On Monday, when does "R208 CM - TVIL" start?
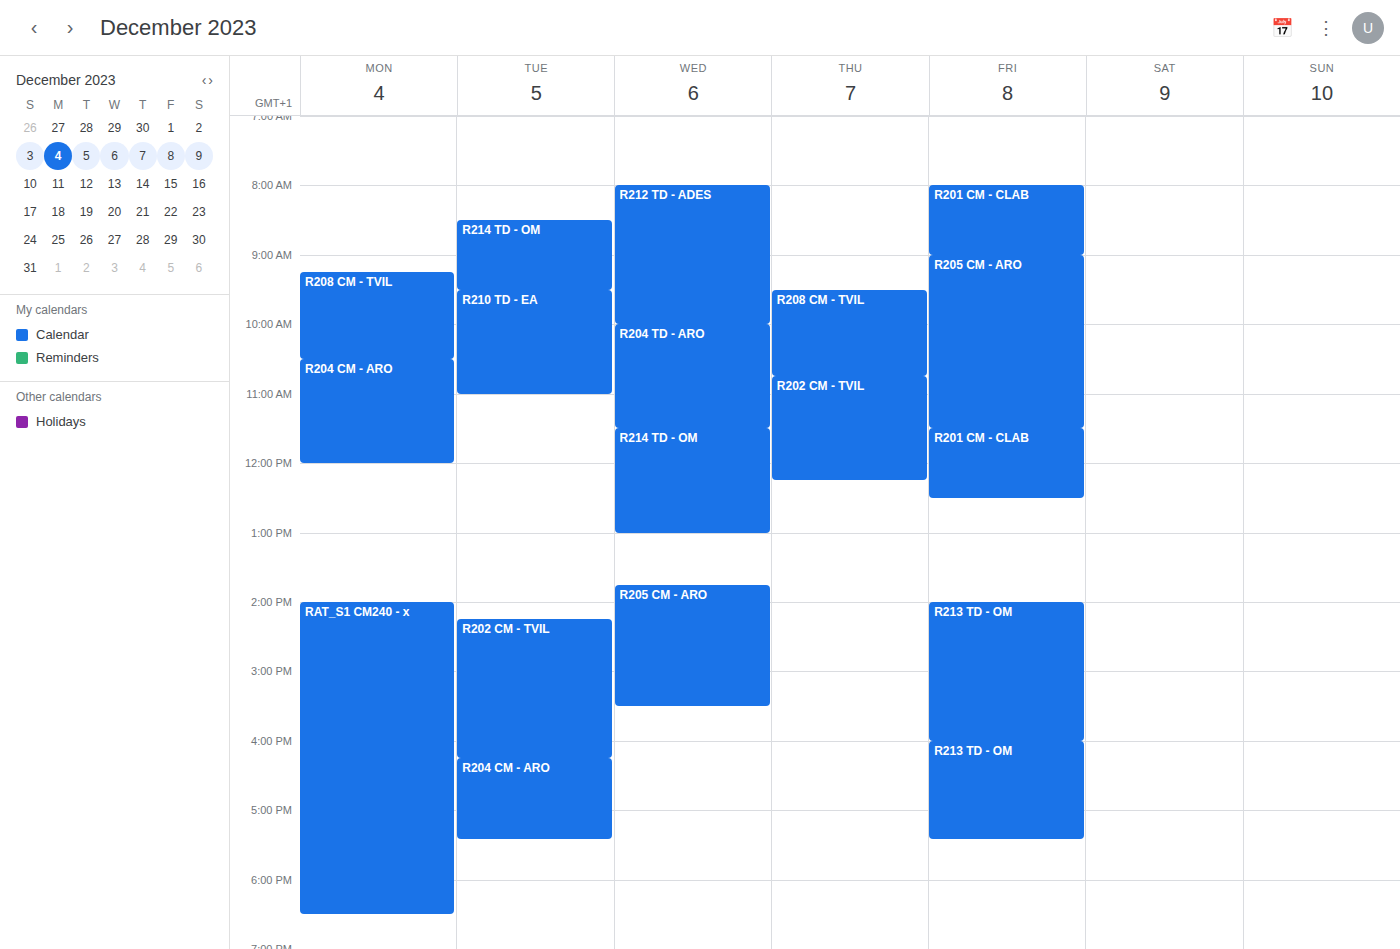
9:15 AM